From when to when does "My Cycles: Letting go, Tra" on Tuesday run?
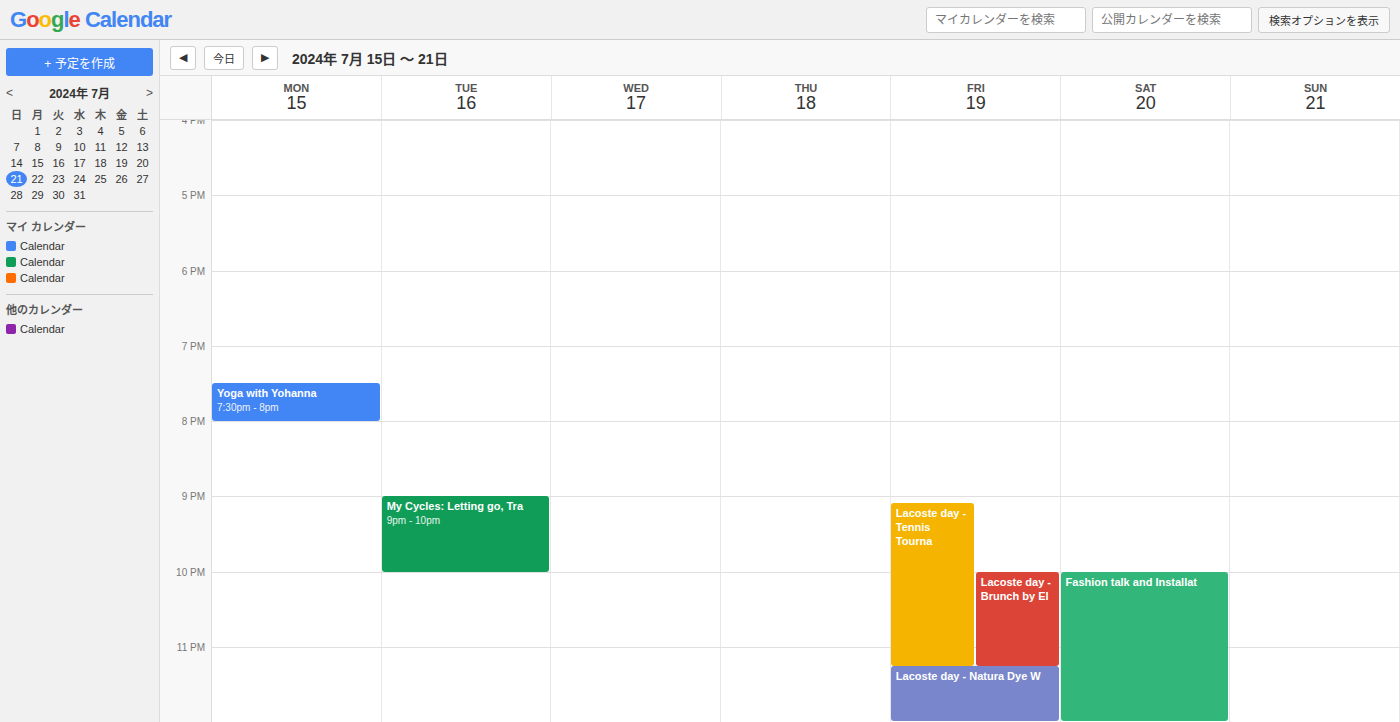
9:00 PM to 10:00 PM